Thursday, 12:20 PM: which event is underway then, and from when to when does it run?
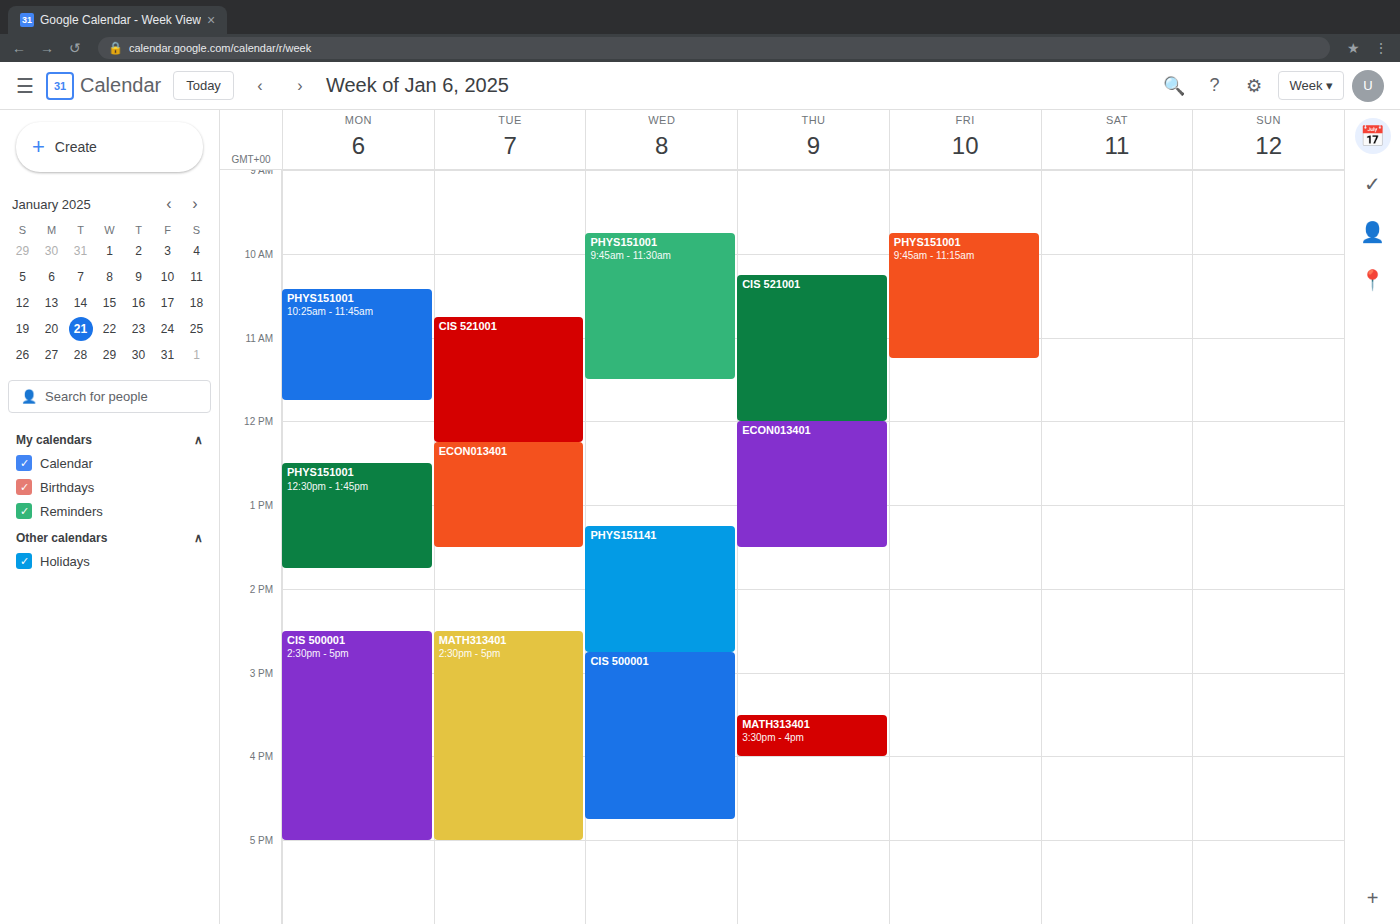
"ECON013401", 12:00 PM to 1:30 PM